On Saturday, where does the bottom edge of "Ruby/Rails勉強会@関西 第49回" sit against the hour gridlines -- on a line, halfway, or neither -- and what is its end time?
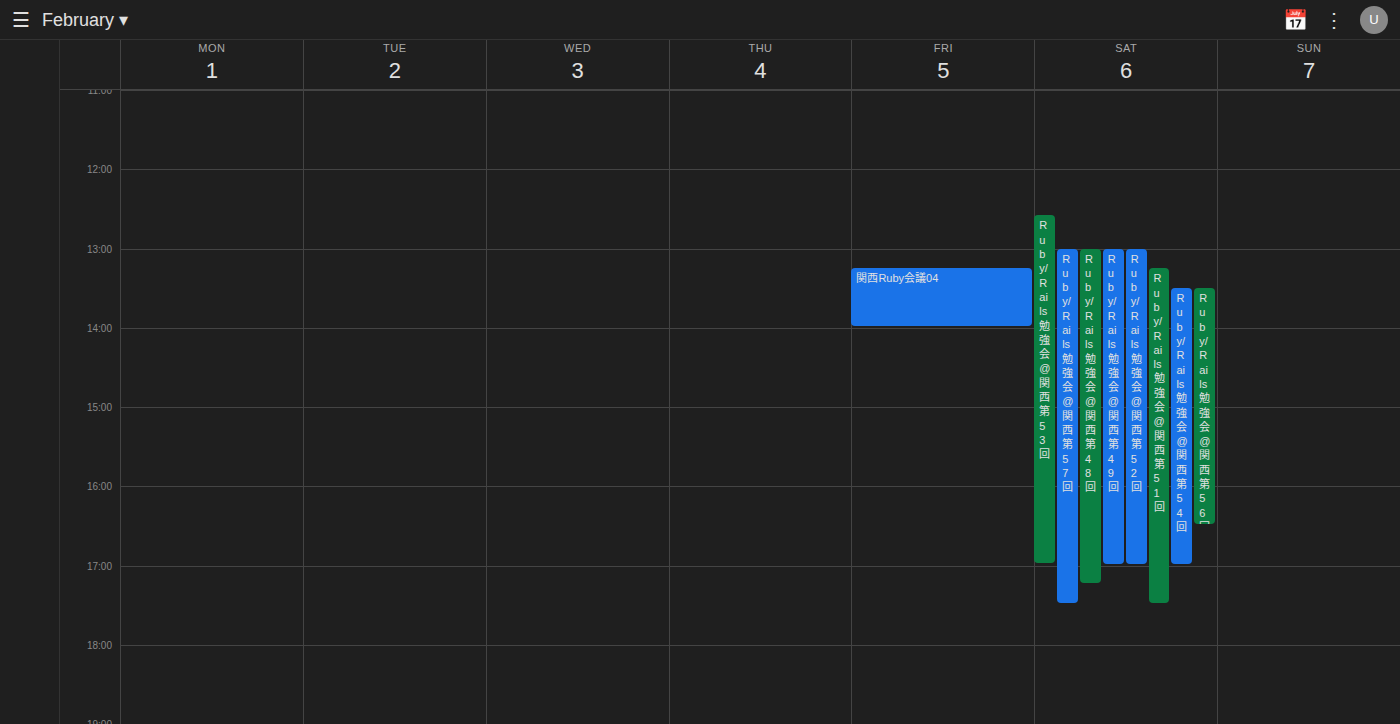
5:00 PM -- exactly on the 5 PM line.